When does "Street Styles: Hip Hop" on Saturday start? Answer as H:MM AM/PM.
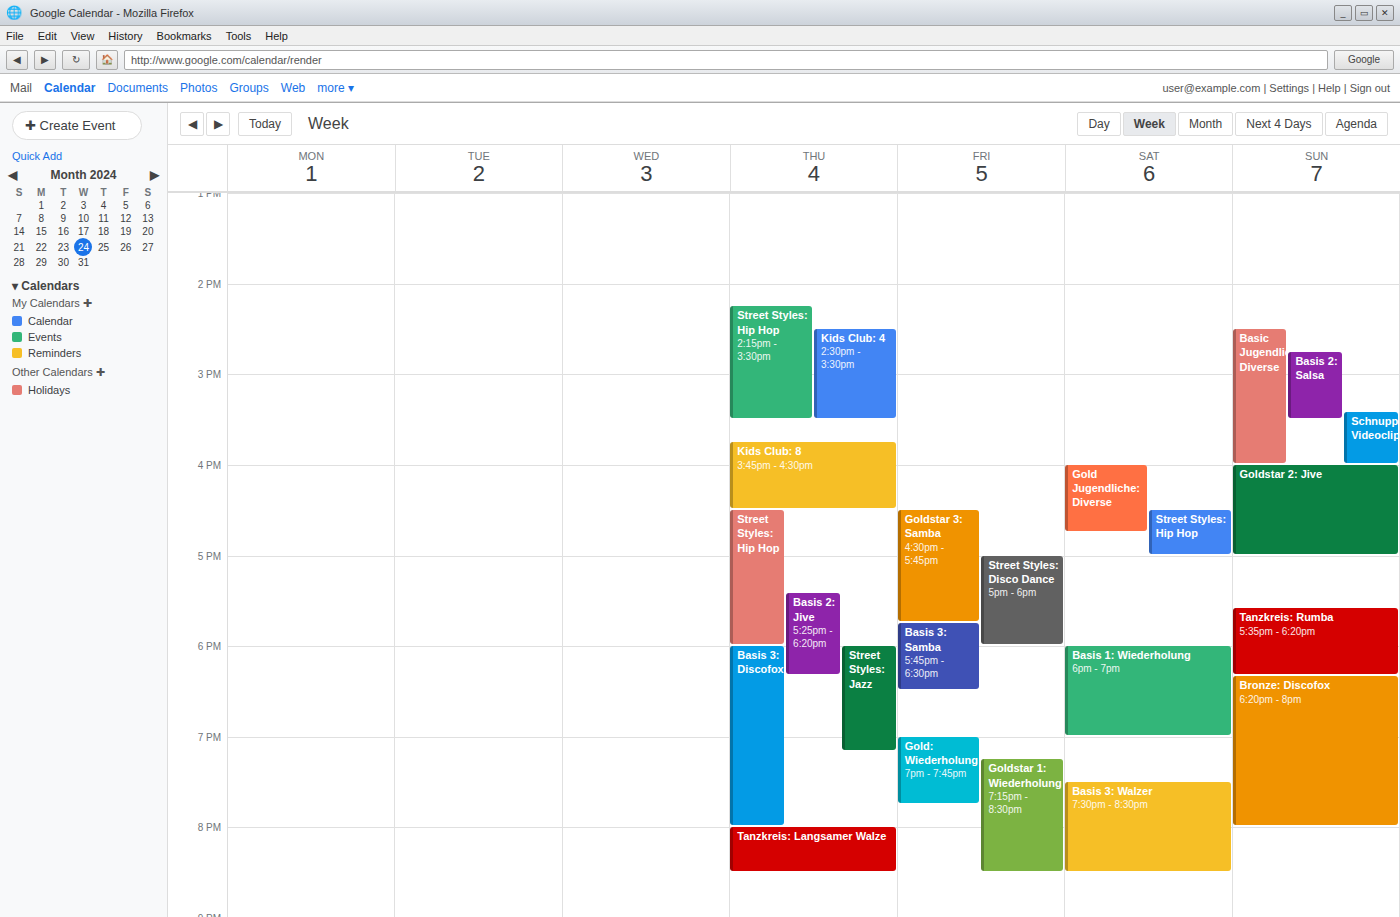
4:30 PM